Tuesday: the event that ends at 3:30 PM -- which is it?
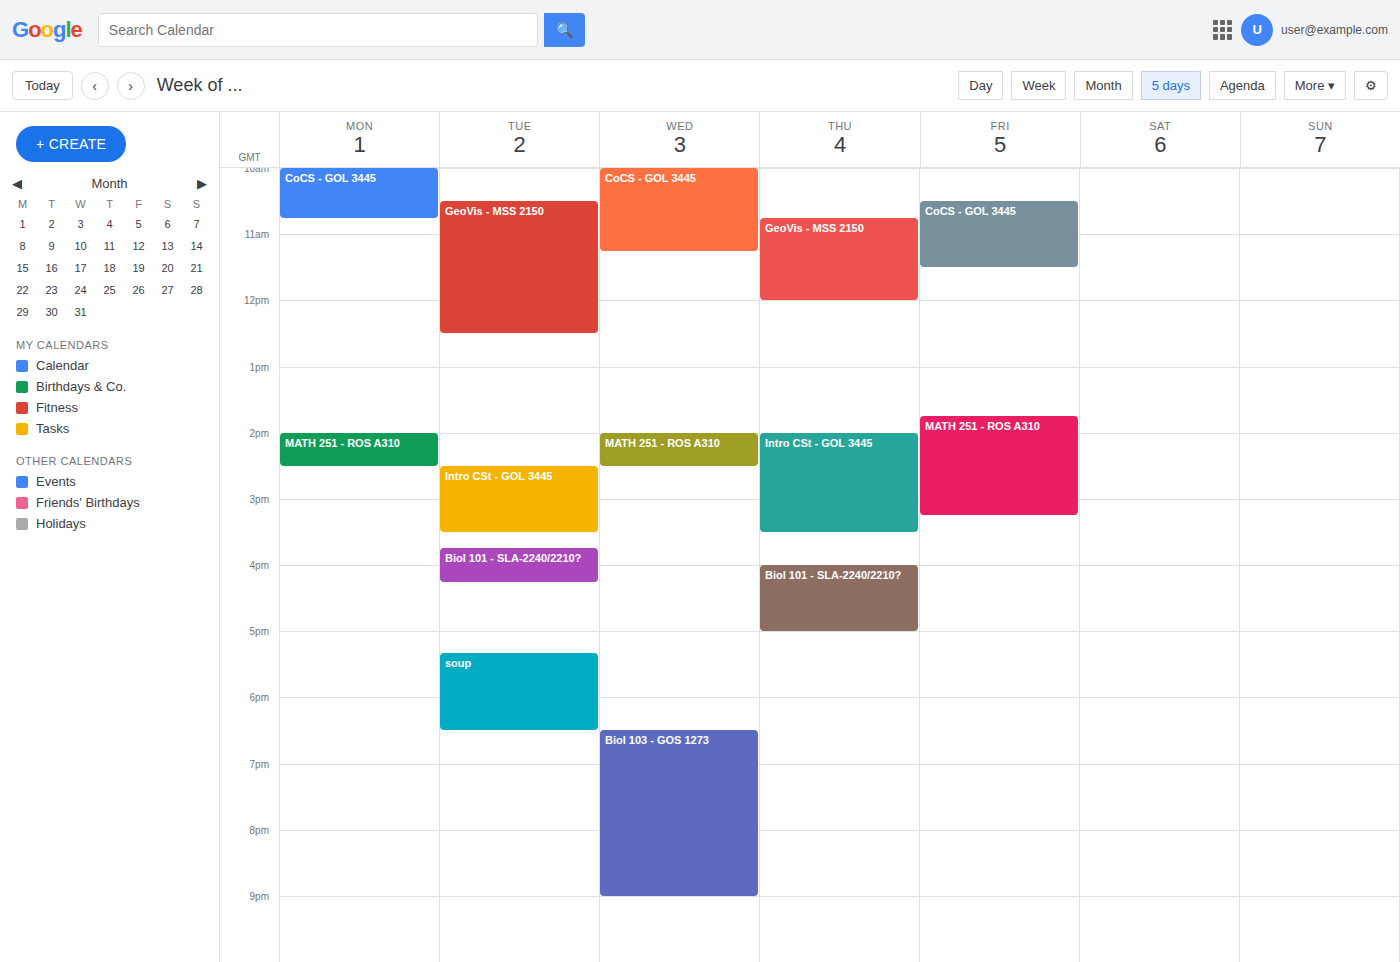
"Intro CSt - GOL 3445"